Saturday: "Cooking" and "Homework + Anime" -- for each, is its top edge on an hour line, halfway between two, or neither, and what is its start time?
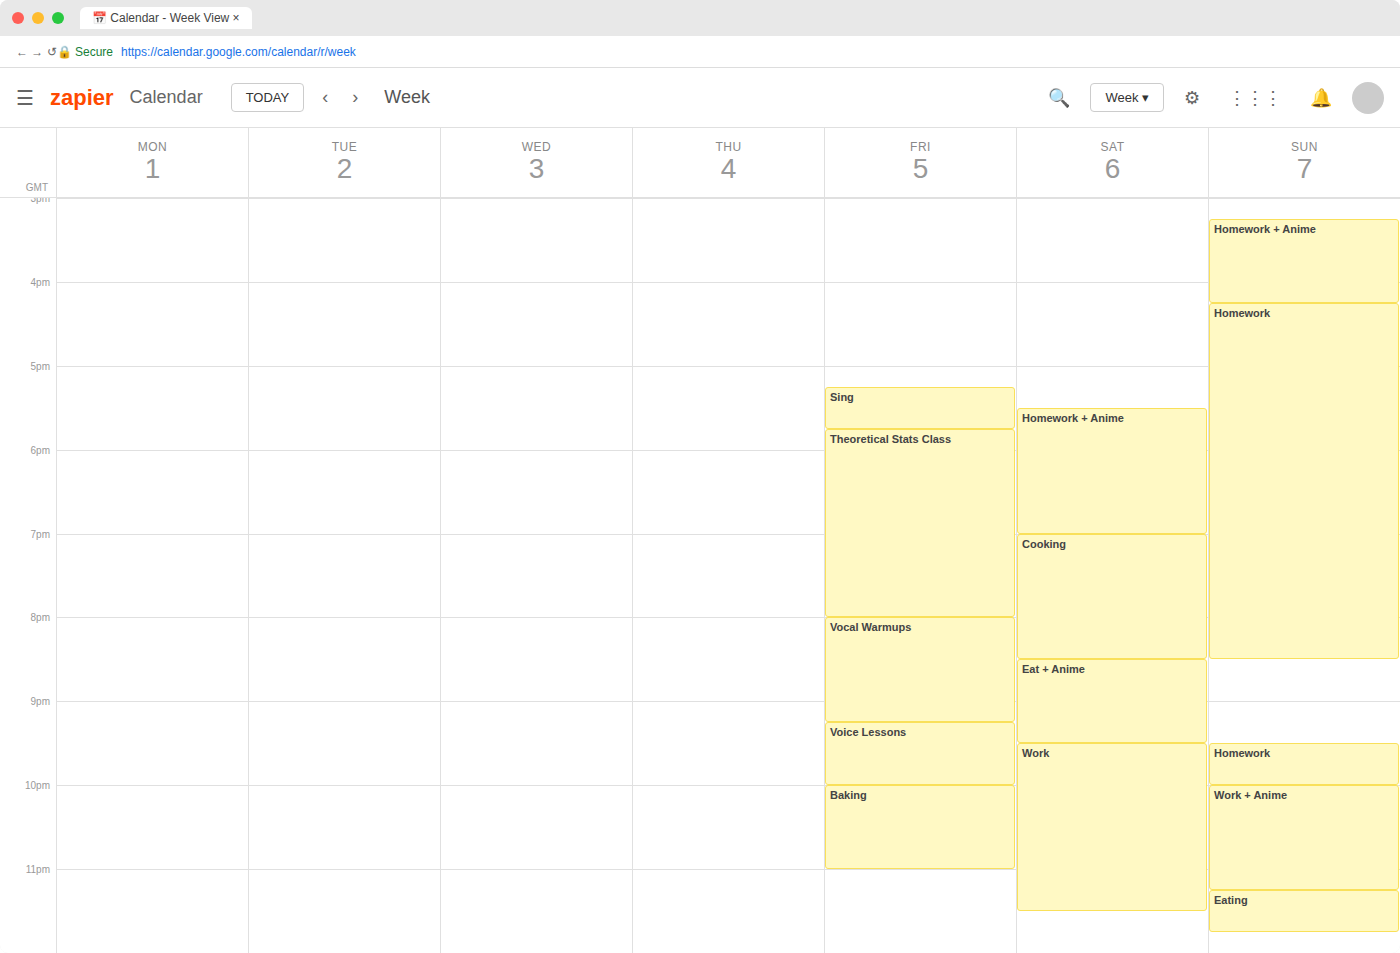
"Cooking": 7:00 PM, exactly on the 7 PM line. "Homework + Anime": 5:30 PM, halfway between the 5 PM and 6 PM lines.